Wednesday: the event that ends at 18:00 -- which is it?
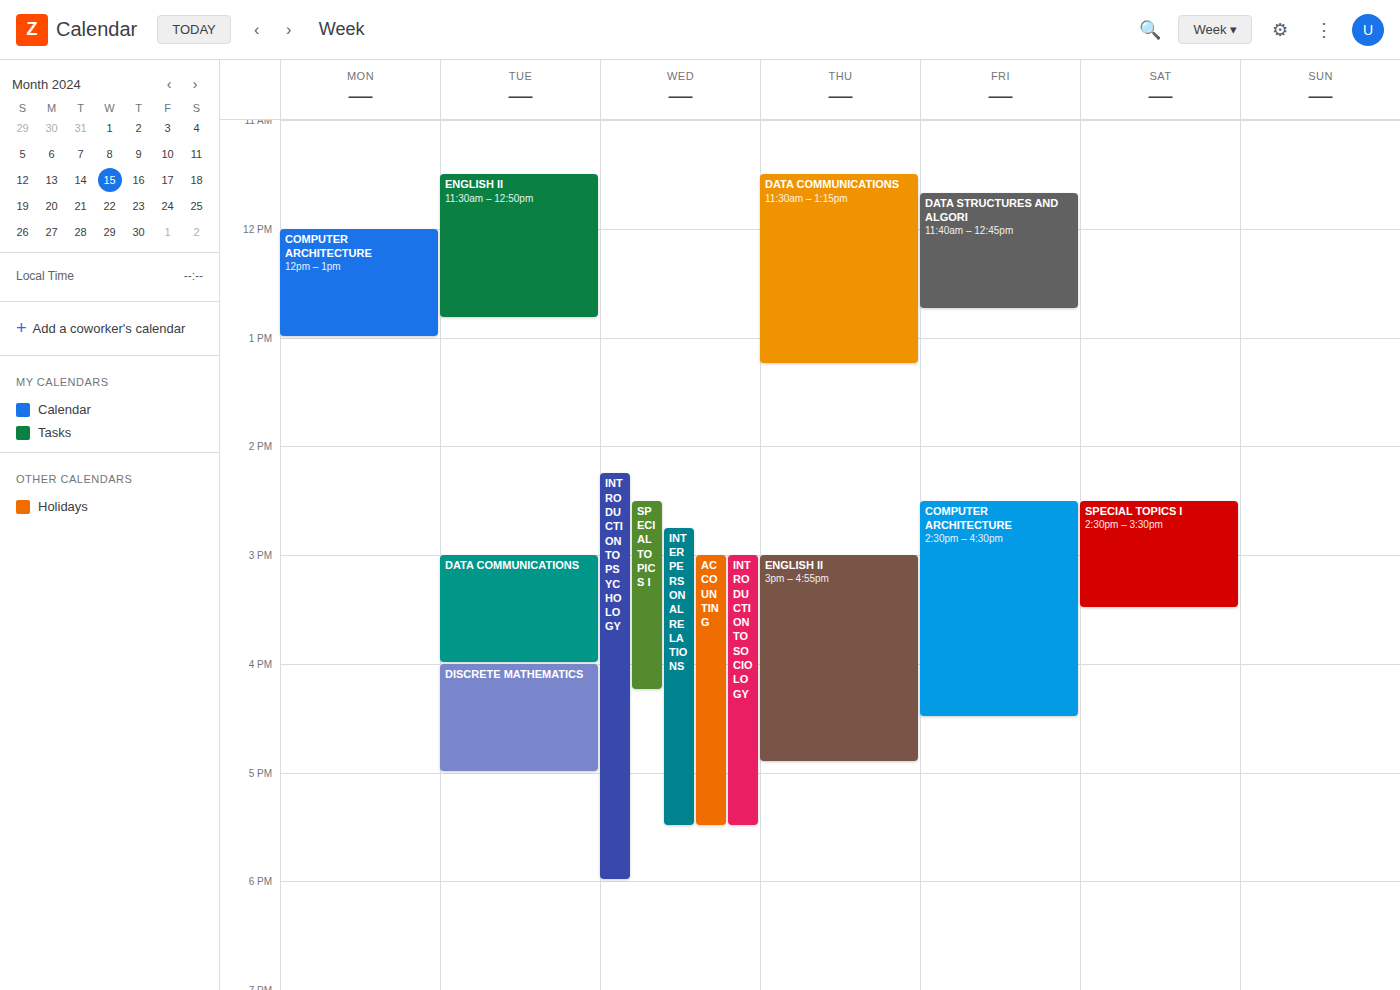
"INTRODUCTION TO PSYCHOLOGY"